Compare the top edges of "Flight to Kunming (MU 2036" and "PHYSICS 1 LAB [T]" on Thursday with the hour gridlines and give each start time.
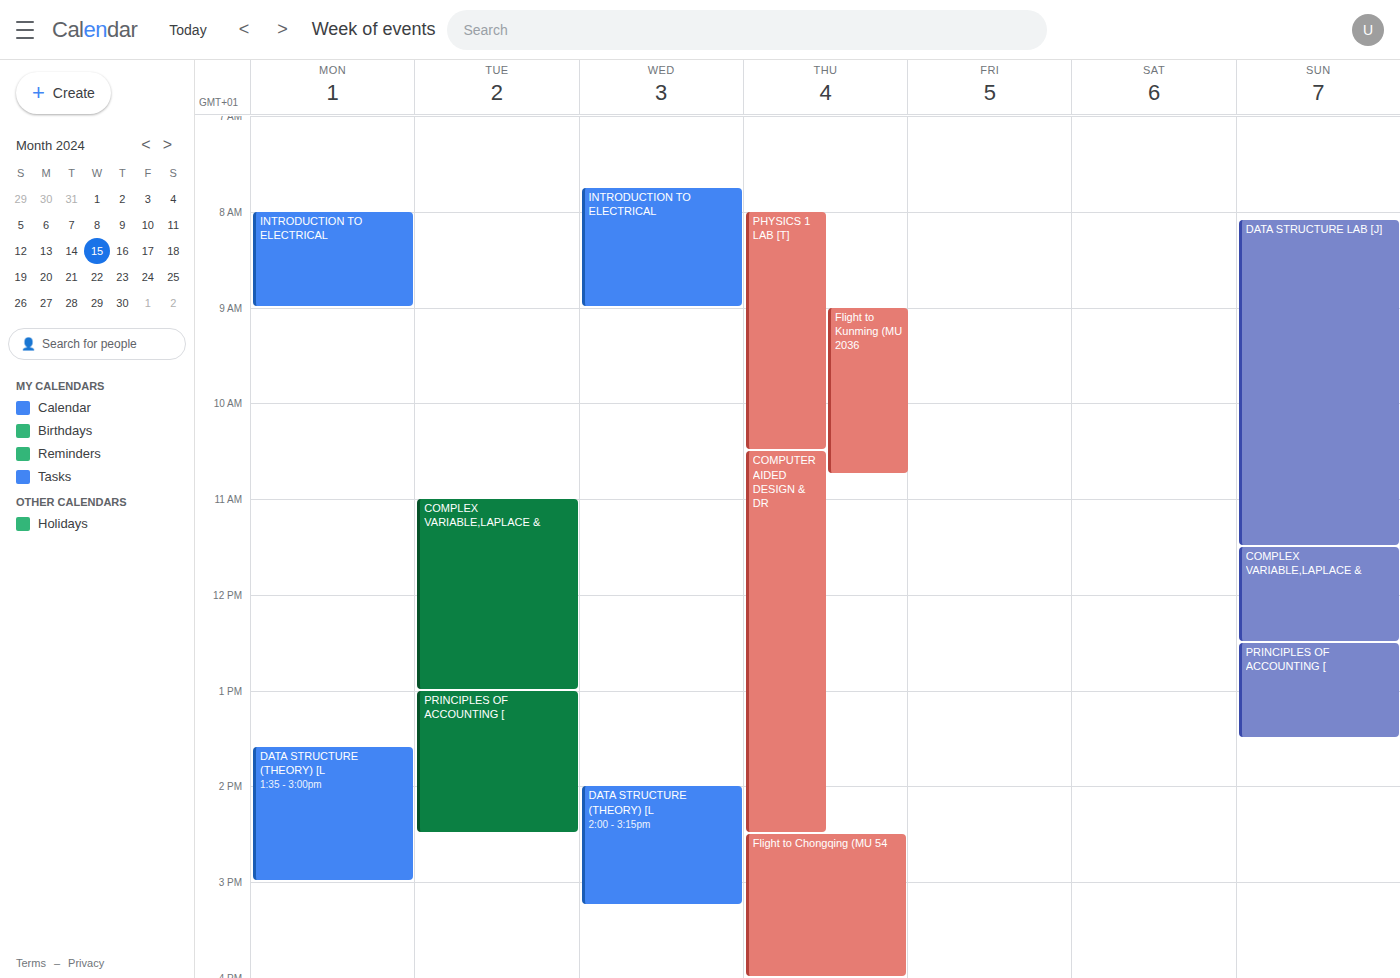
"Flight to Kunming (MU 2036": 9:00 AM, exactly on the 9 AM line. "PHYSICS 1 LAB [T]": 8:00 AM, exactly on the 8 AM line.